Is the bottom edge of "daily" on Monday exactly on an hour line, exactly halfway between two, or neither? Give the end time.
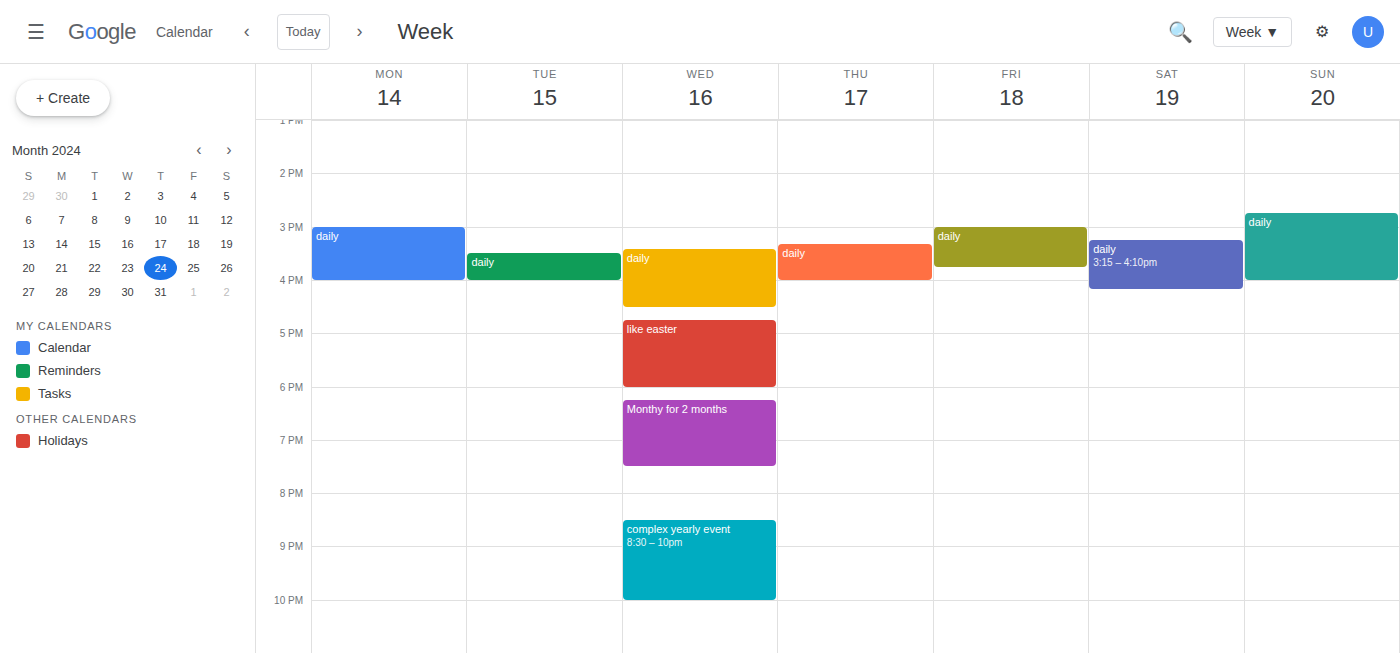
4:00 PM -- exactly on the 4 PM line.